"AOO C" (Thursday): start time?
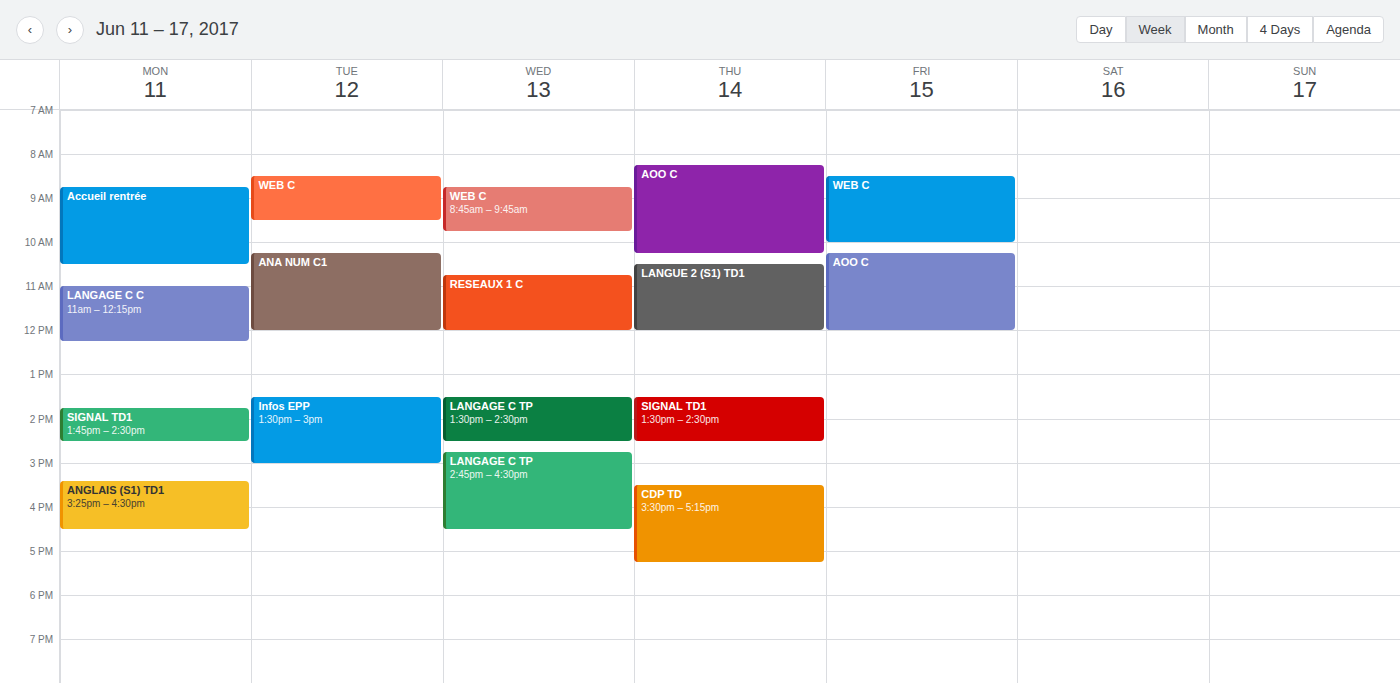
08:15